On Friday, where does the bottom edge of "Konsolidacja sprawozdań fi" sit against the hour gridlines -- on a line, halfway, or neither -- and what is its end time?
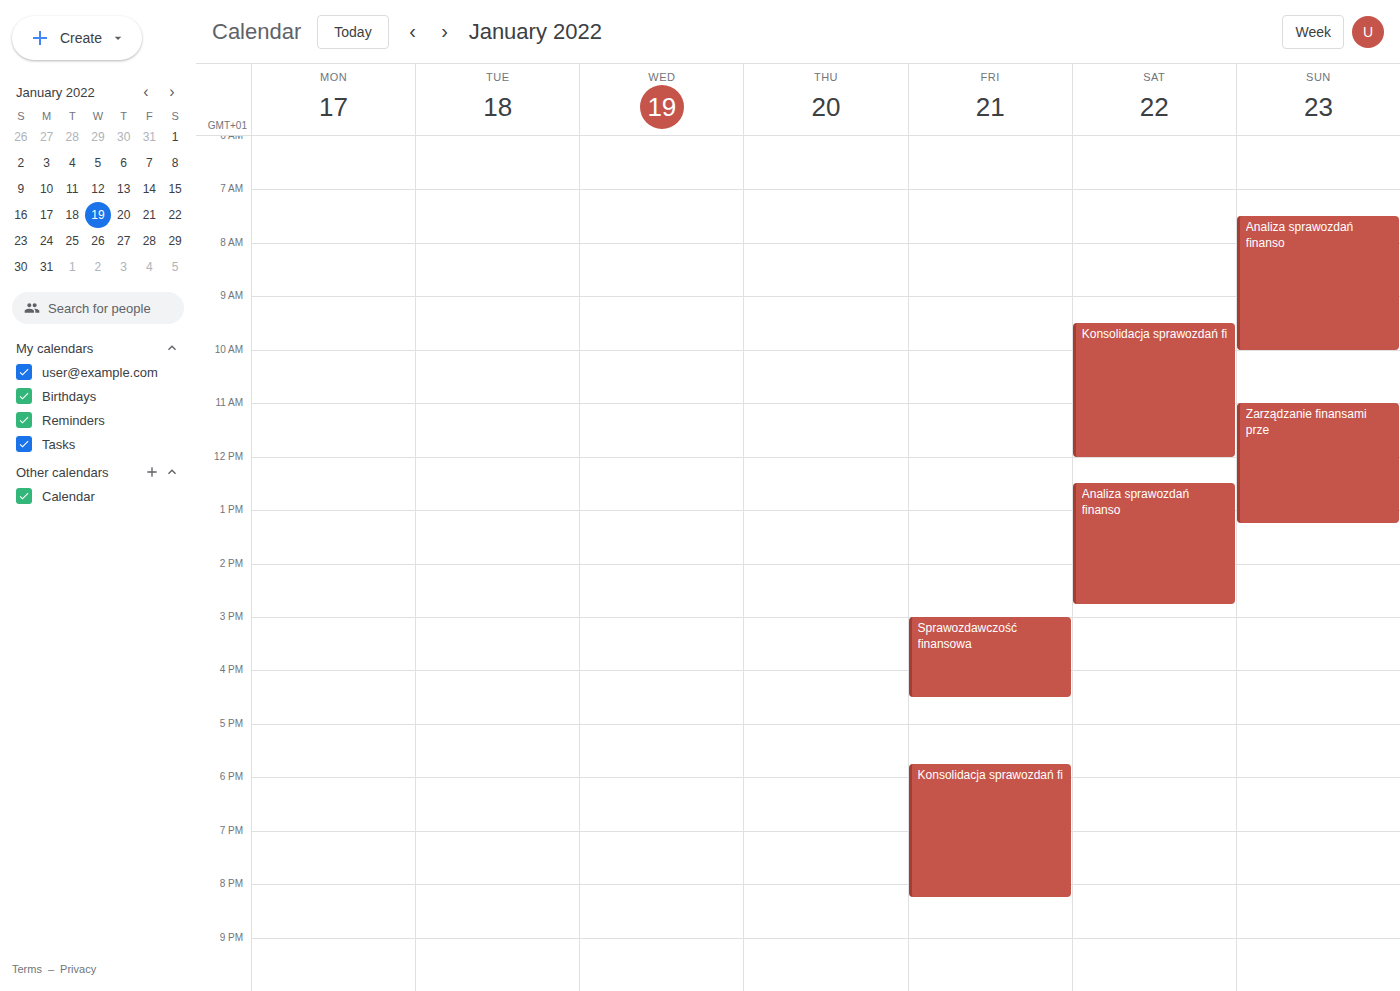
8:15 PM -- neither: a quarter of the way from the 8 PM line to the 9 PM line.